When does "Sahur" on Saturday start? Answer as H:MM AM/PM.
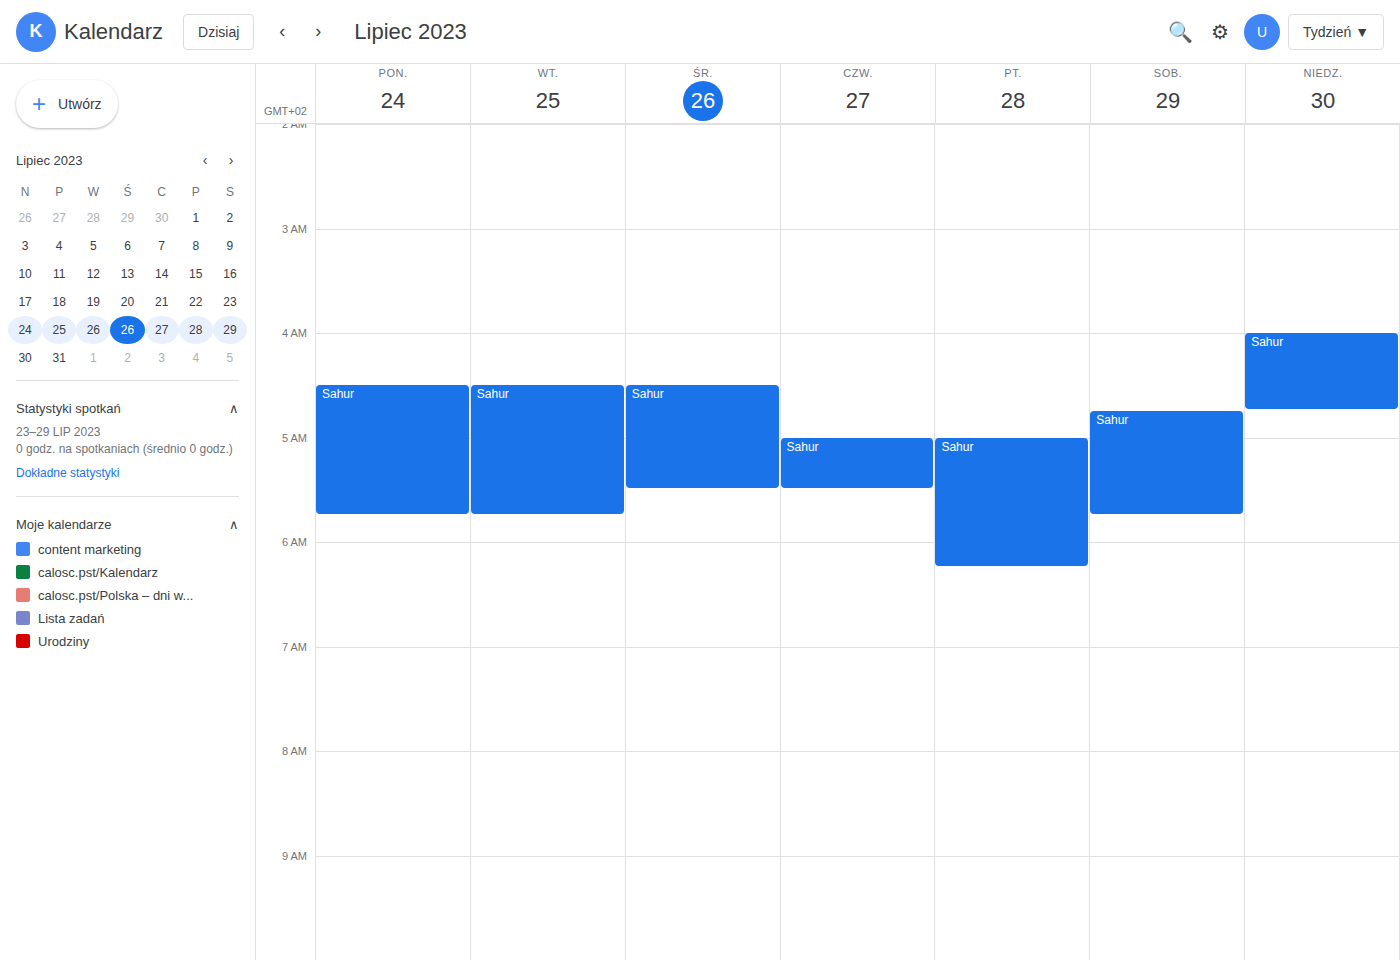
4:45 AM